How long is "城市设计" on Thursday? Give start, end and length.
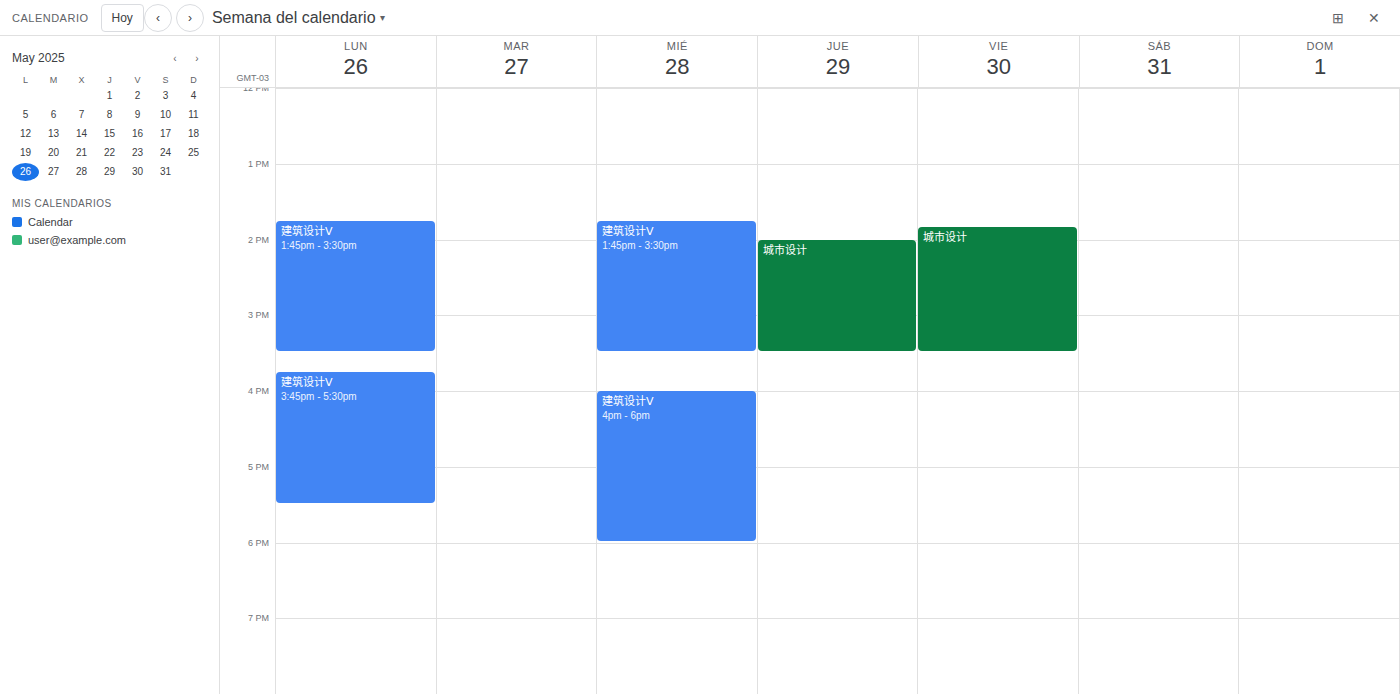
2:00 PM to 3:30 PM, 1 hour 30 minutes